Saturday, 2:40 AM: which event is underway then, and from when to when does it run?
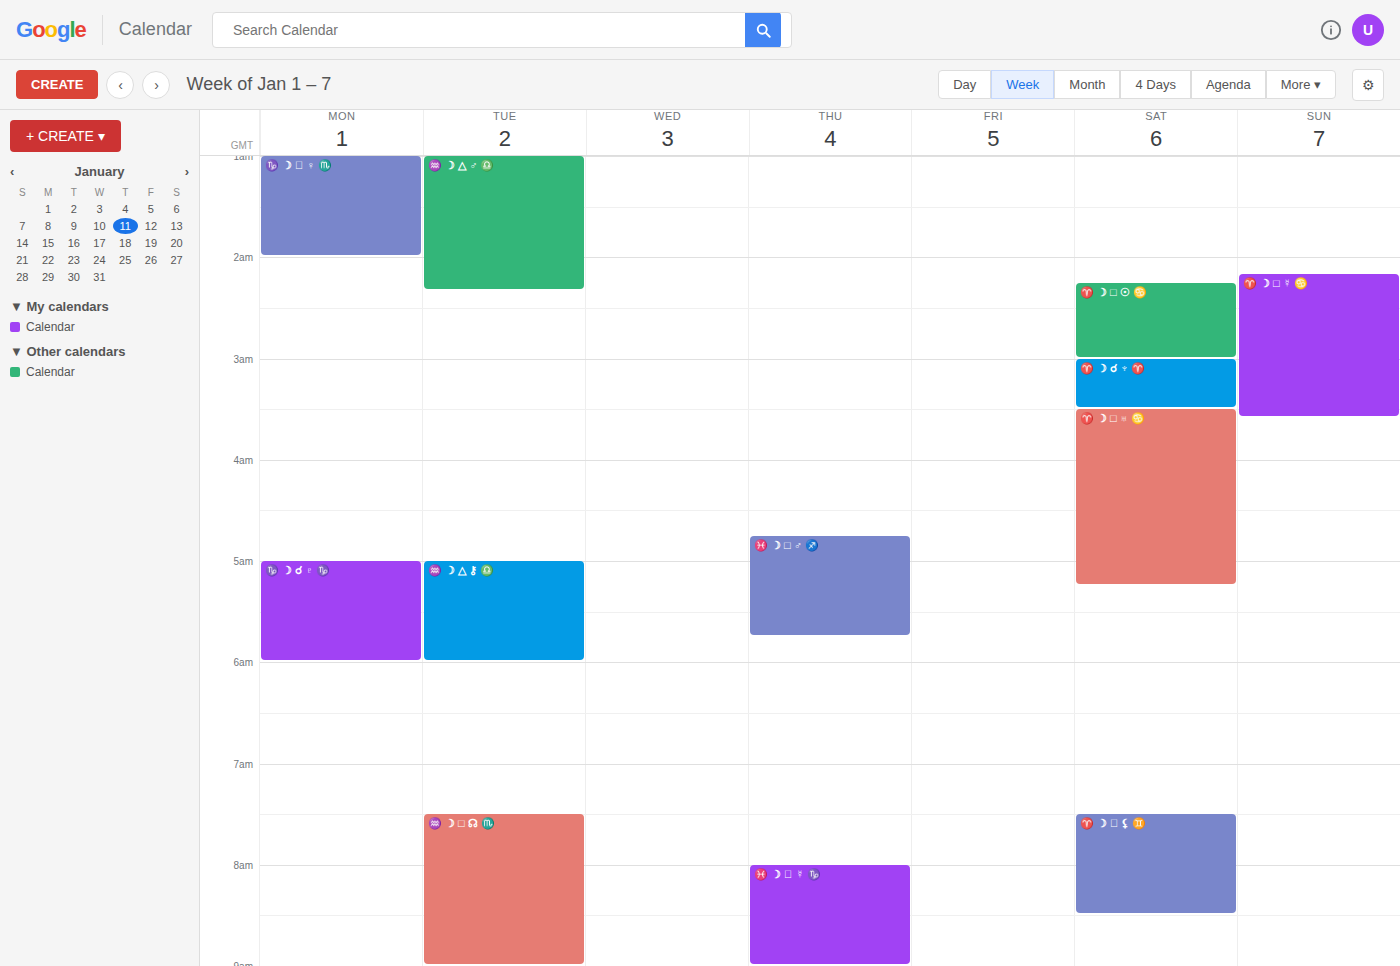
"♈️ ☽ □ ☉ ♋️", 2:15 AM to 3:00 AM